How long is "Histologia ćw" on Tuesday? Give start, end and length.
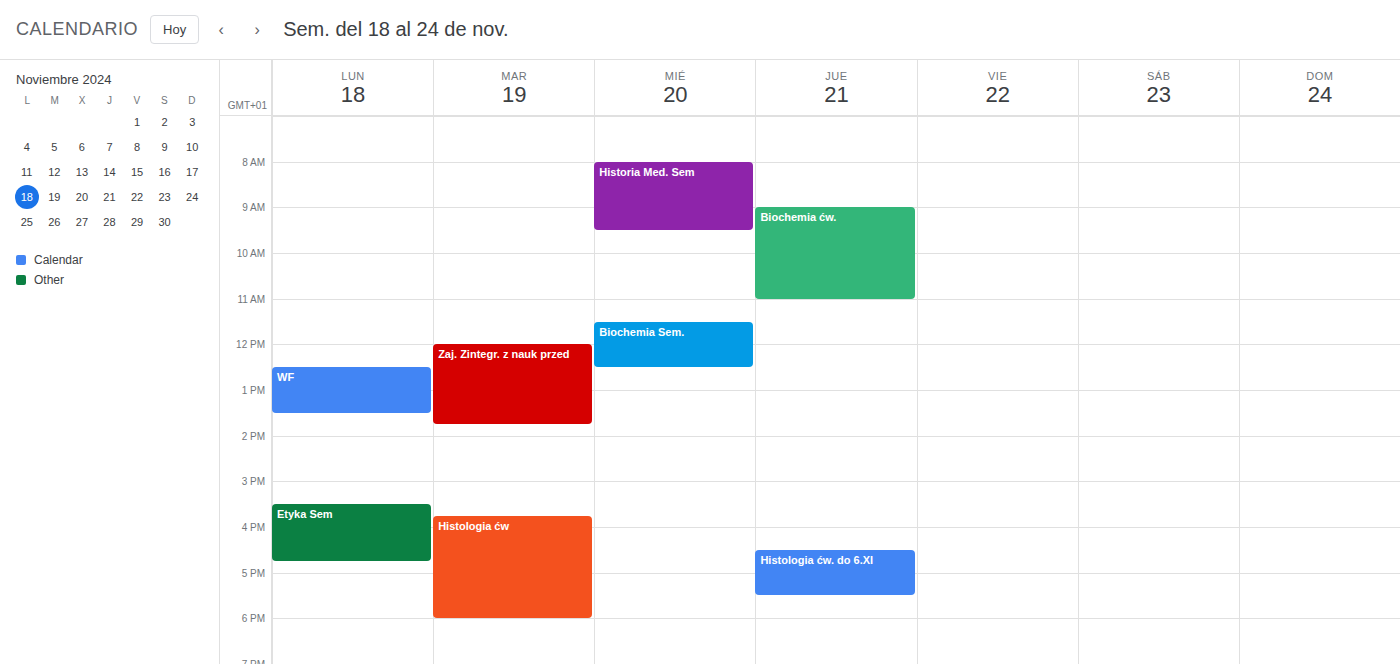
15:45 to 18:00, 2 hours 15 minutes